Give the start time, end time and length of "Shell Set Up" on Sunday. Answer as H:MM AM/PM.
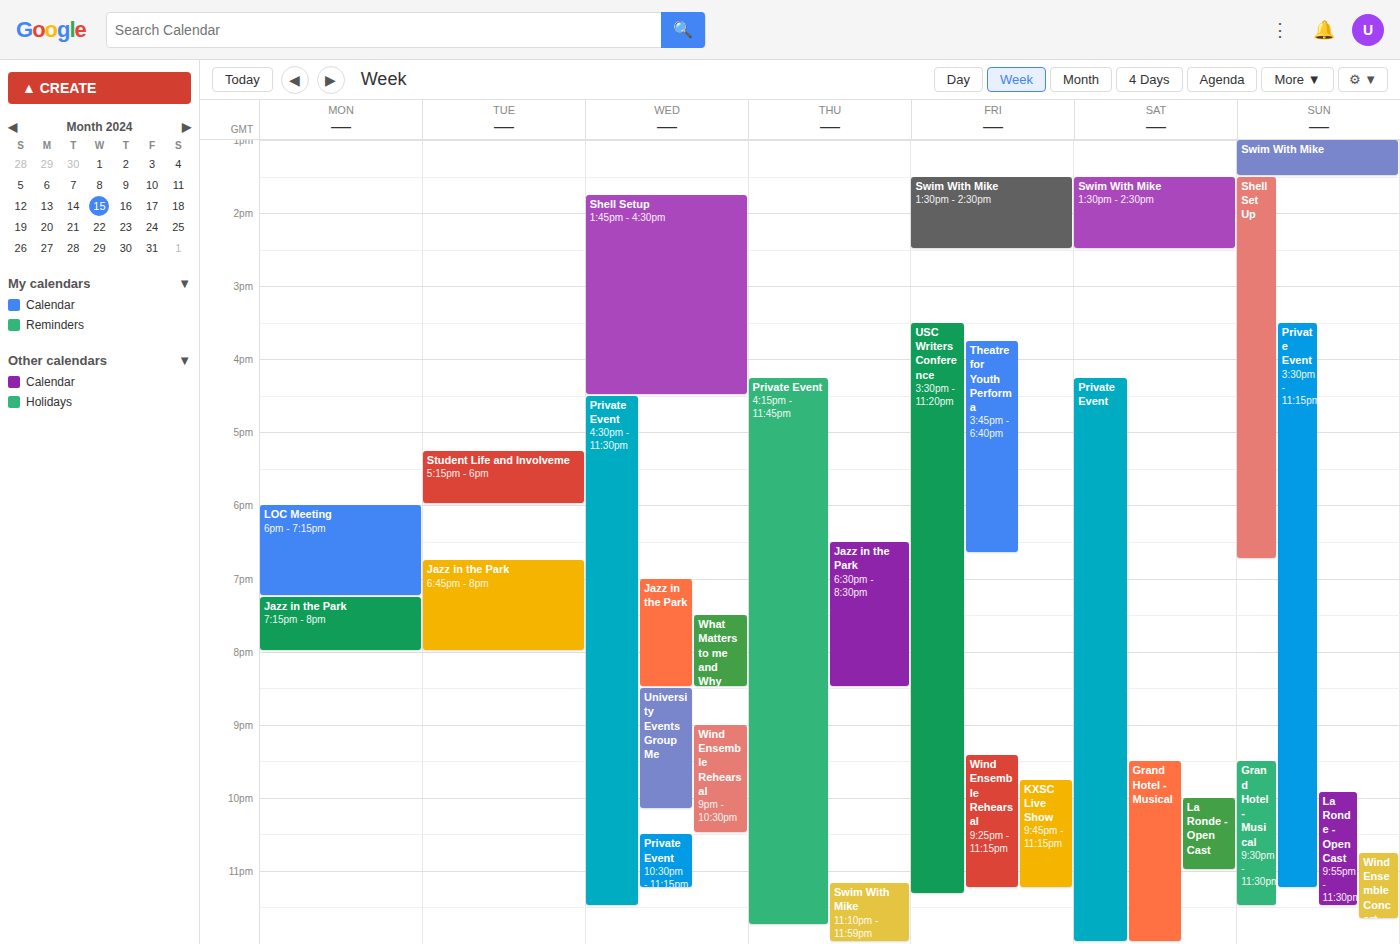
1:30 PM to 6:45 PM, 5 hours 15 minutes